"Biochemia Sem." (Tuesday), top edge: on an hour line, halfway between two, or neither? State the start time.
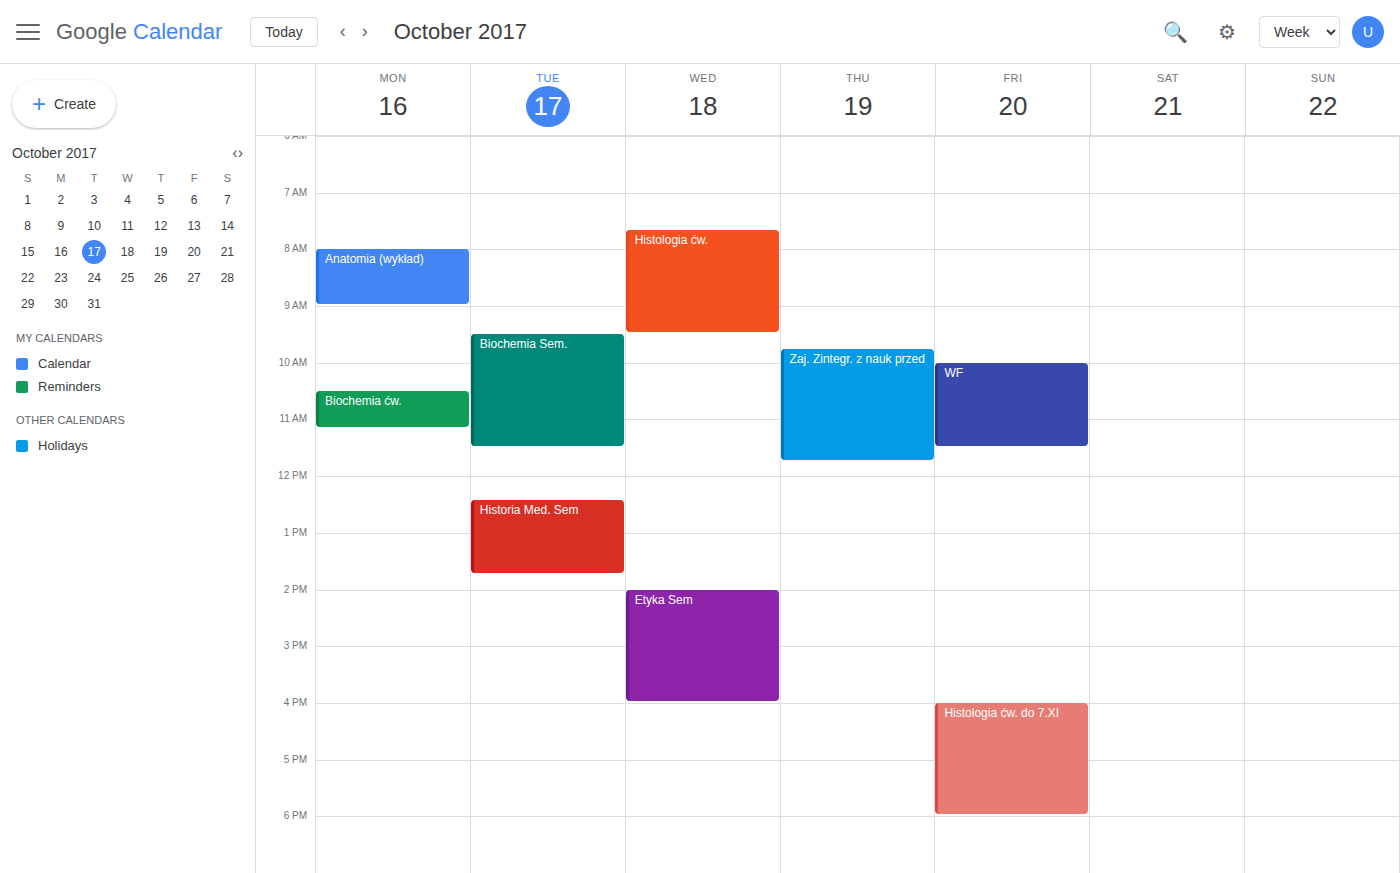
9:30 AM -- halfway between the 9 AM and 10 AM lines.